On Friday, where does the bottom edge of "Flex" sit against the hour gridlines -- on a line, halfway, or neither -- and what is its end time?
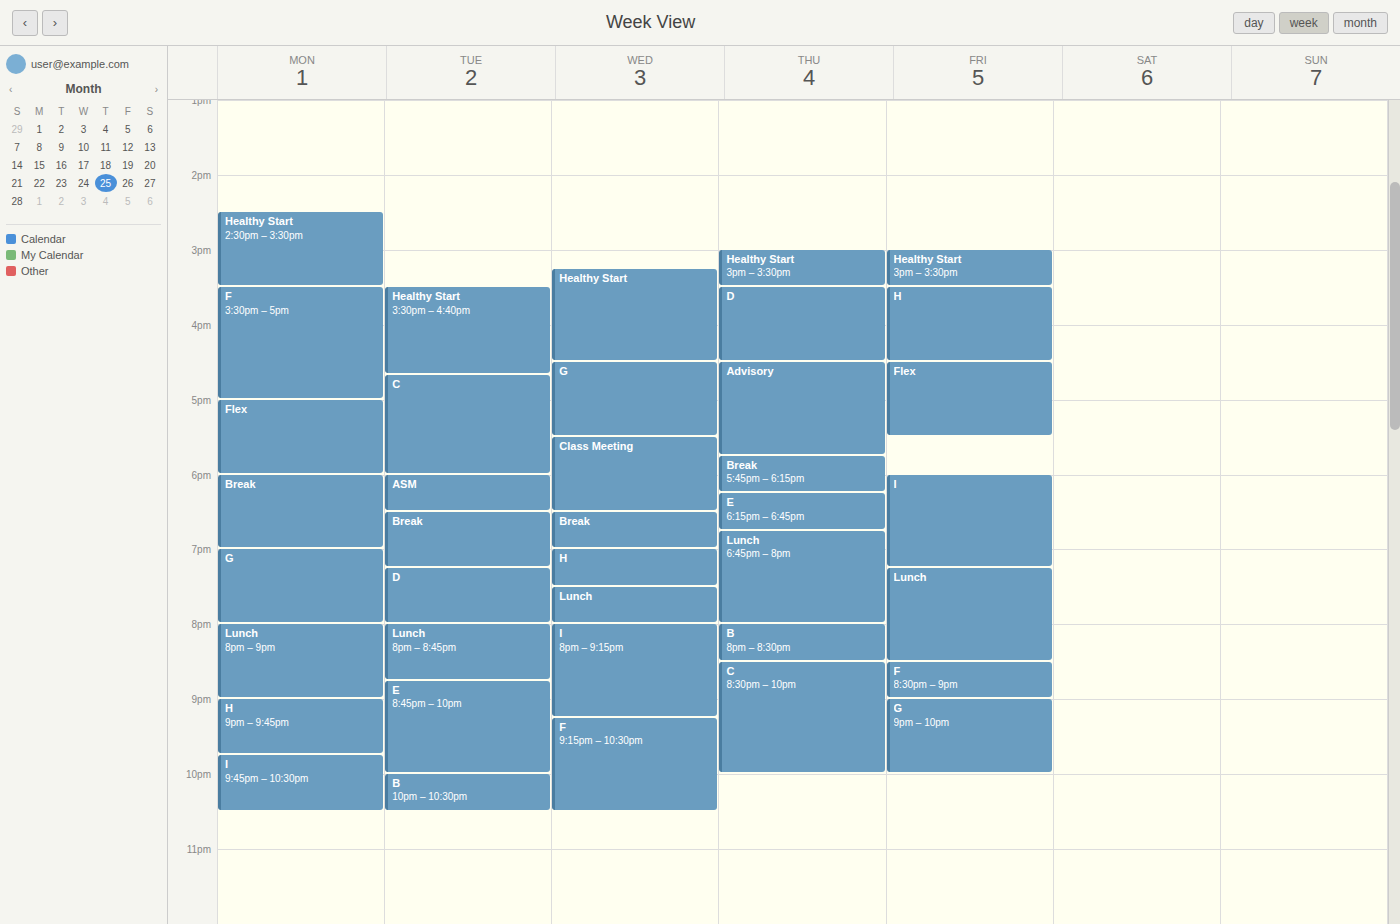
17:30 -- halfway between the 17:00 and 18:00 lines.